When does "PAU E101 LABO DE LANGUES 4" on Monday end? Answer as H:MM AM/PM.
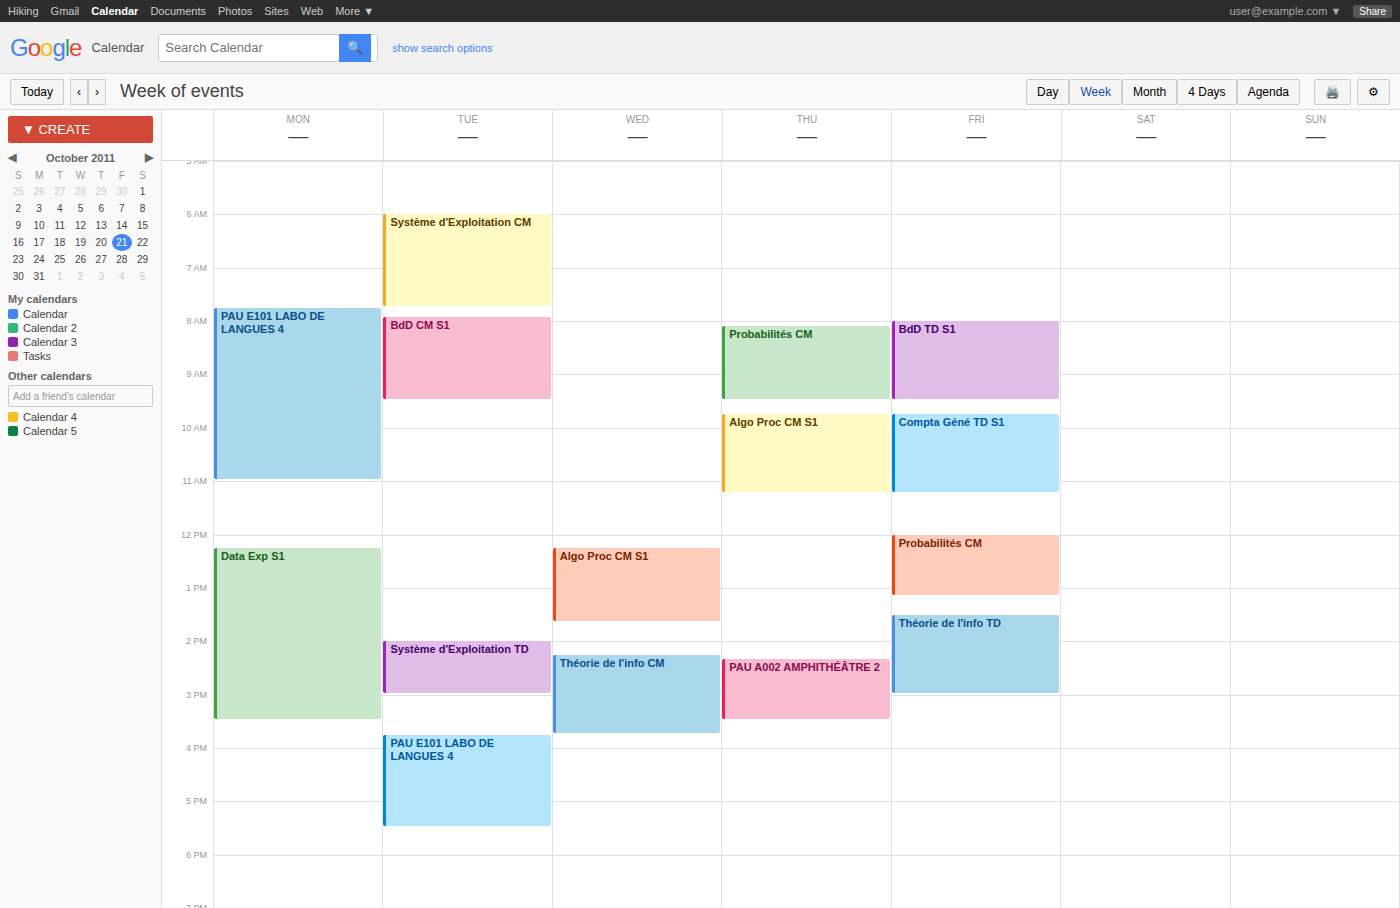
11:00 AM